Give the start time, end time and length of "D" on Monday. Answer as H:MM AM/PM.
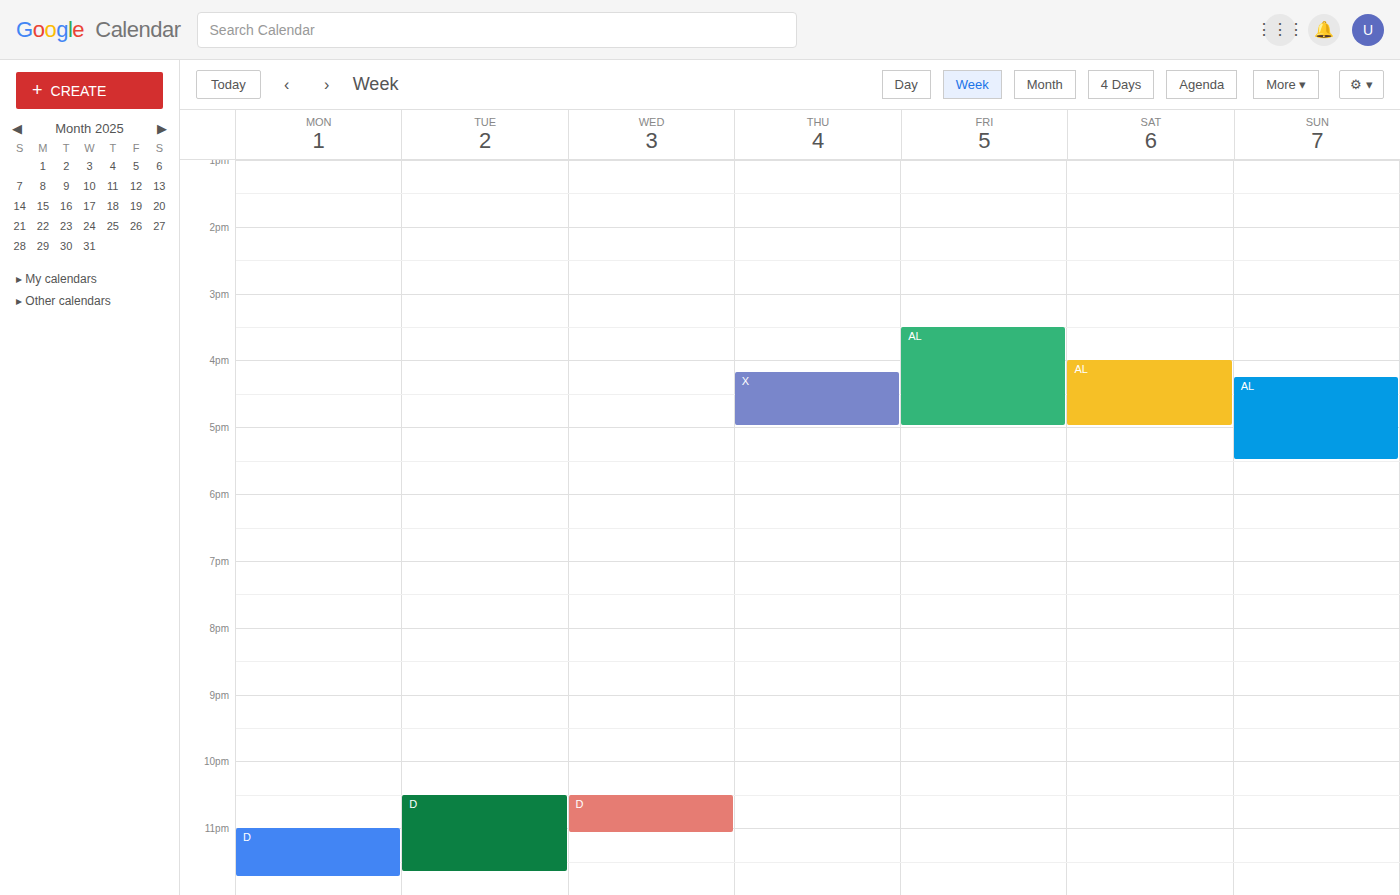
11:00 PM to 11:45 PM, 45 minutes